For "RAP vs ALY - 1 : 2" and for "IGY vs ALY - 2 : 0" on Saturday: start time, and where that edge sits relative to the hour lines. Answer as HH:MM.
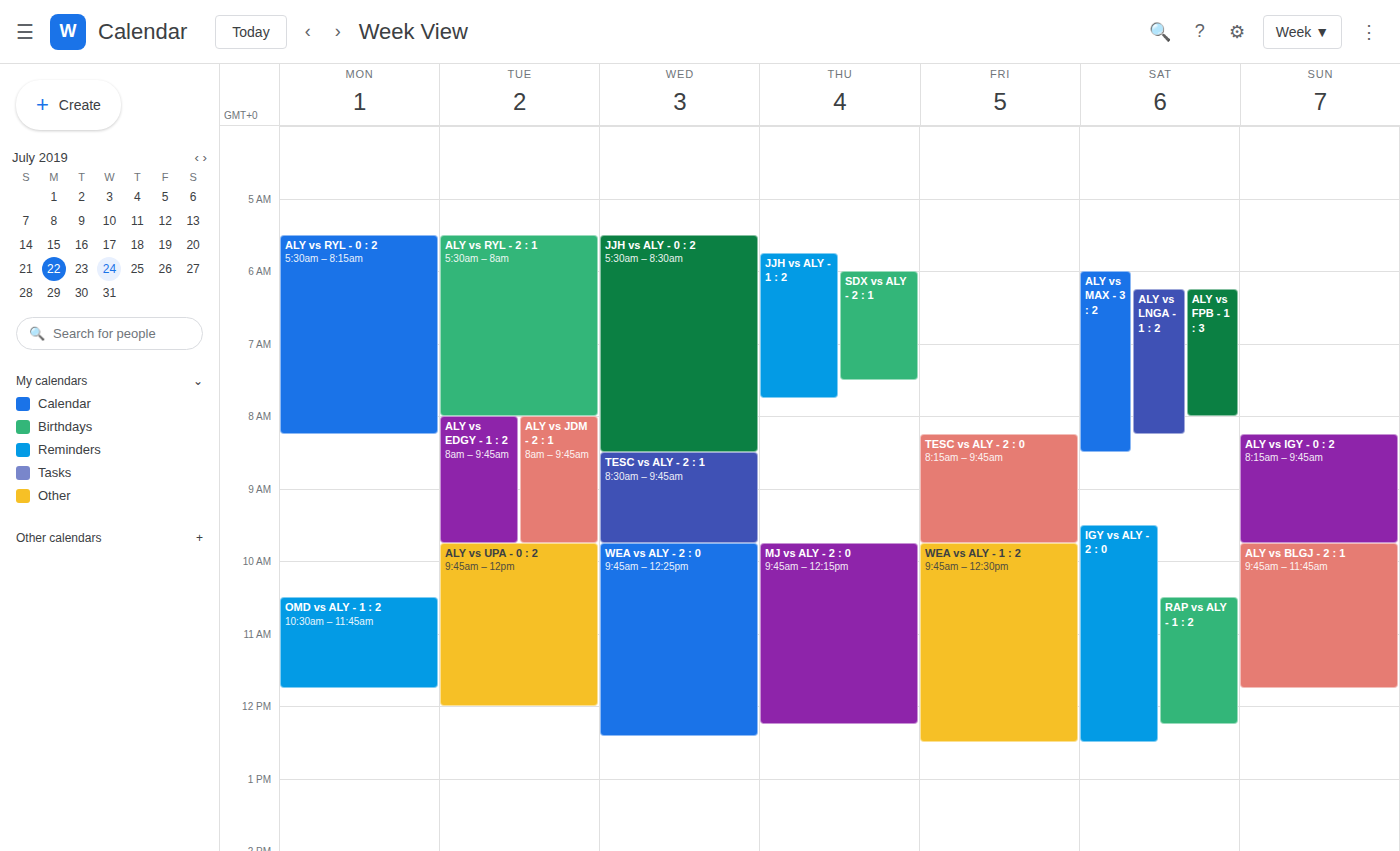
"RAP vs ALY - 1 : 2": 10:30, halfway between the 10:00 and 11:00 lines. "IGY vs ALY - 2 : 0": 09:30, halfway between the 09:00 and 10:00 lines.